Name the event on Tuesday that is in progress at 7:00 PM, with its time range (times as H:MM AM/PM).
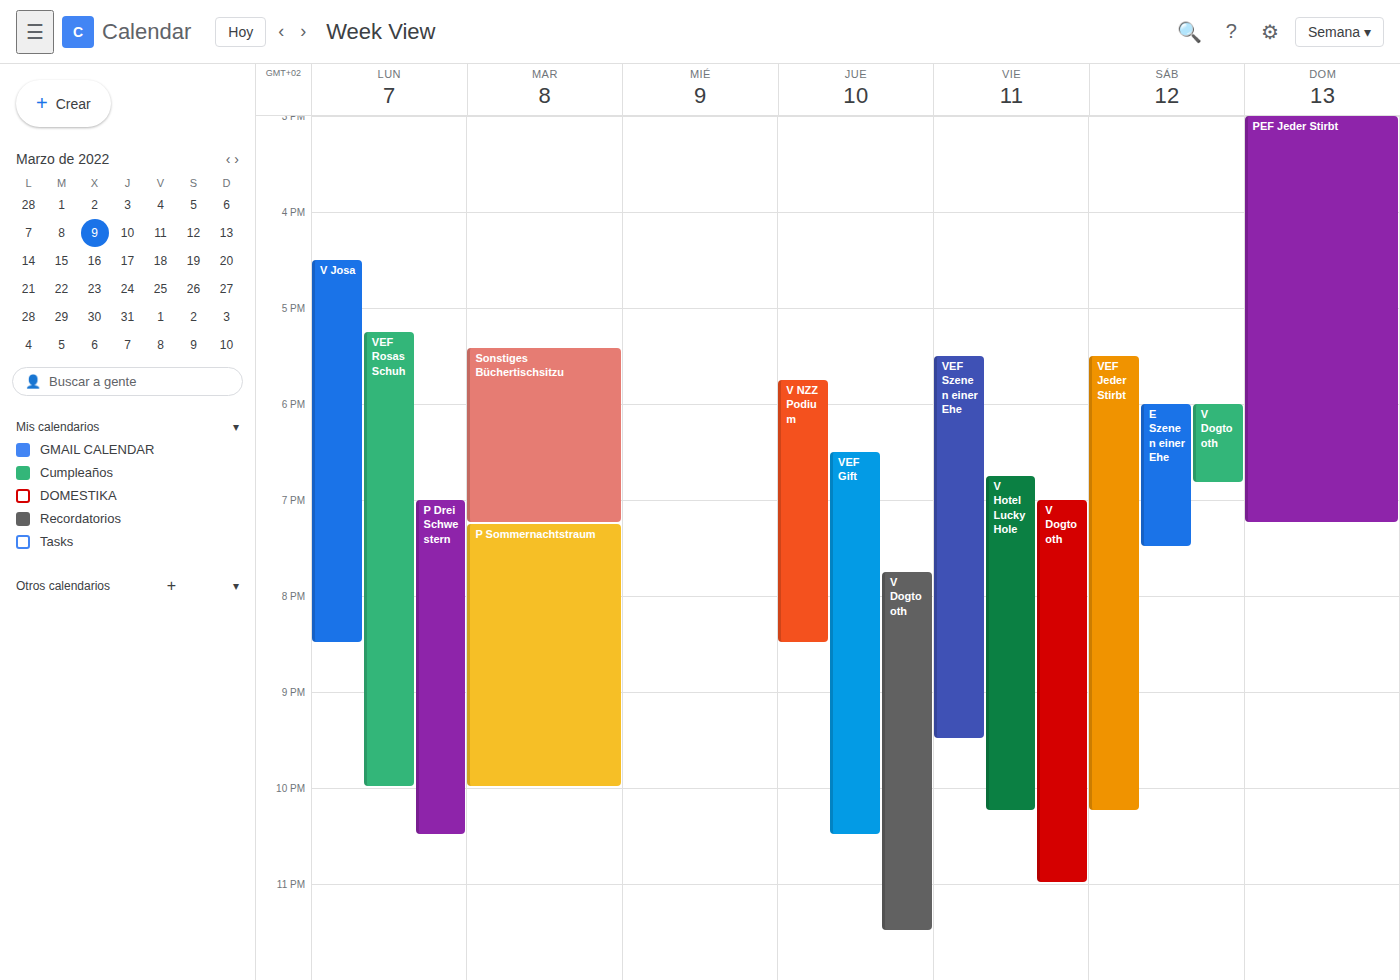
"Sonstiges Büchertischsitzu", 5:25 PM to 7:15 PM